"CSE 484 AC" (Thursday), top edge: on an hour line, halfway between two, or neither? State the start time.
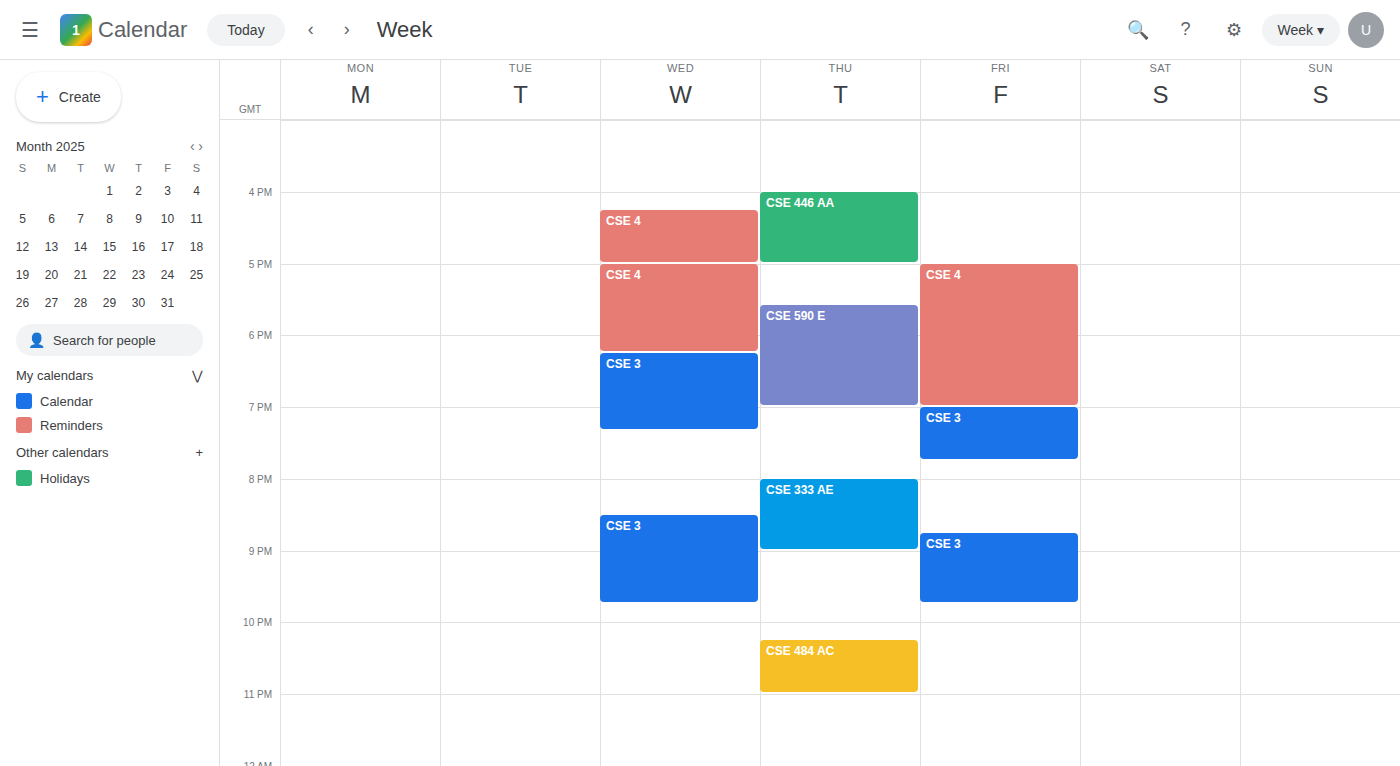
10:15 PM -- neither: a quarter of the way from the 10 PM line to the 11 PM line.